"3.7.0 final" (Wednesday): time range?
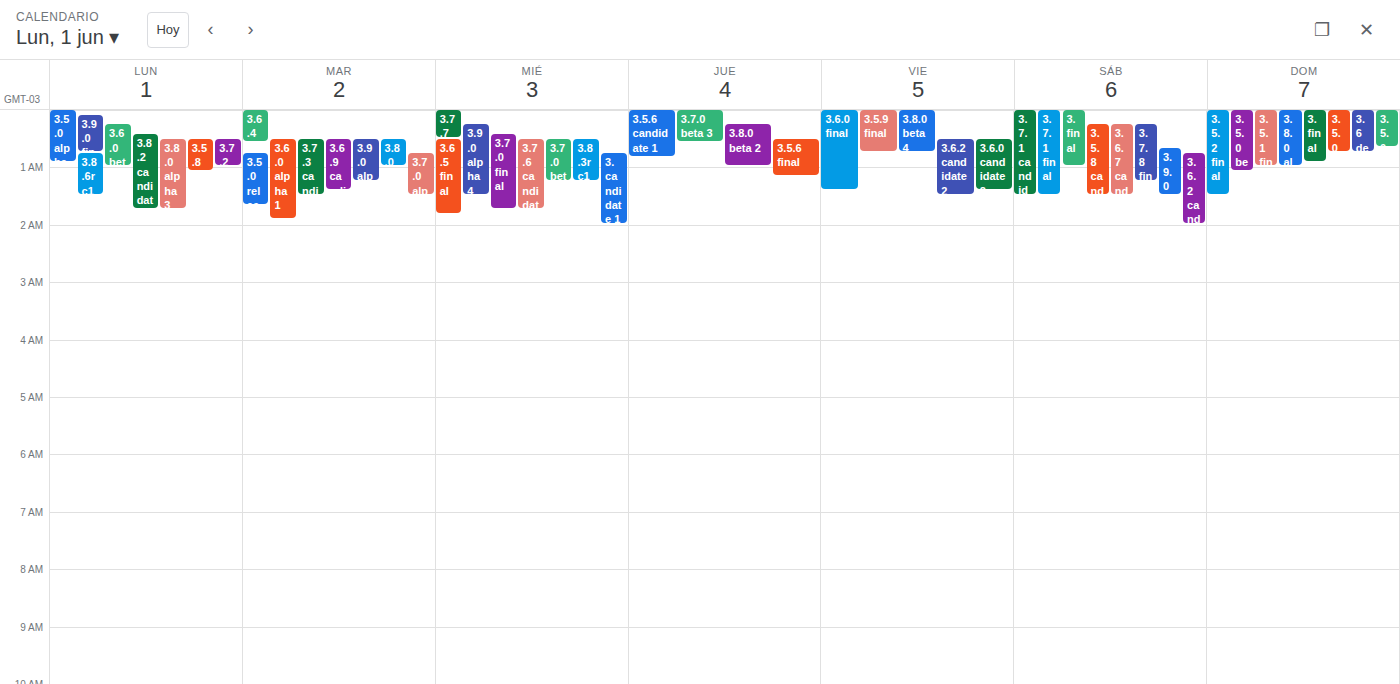
00:25 to 01:45